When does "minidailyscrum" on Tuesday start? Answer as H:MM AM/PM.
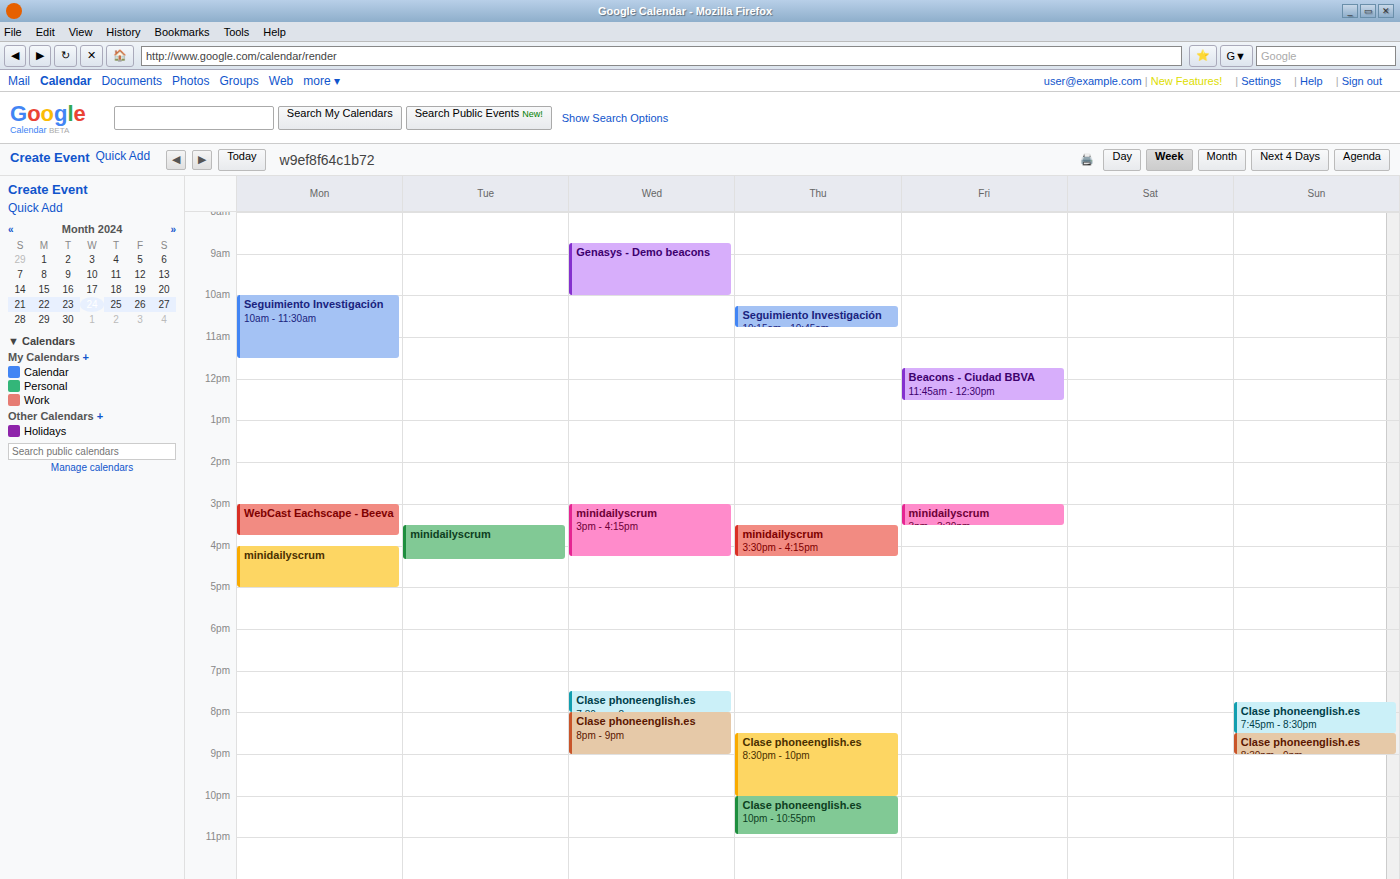
3:30 PM